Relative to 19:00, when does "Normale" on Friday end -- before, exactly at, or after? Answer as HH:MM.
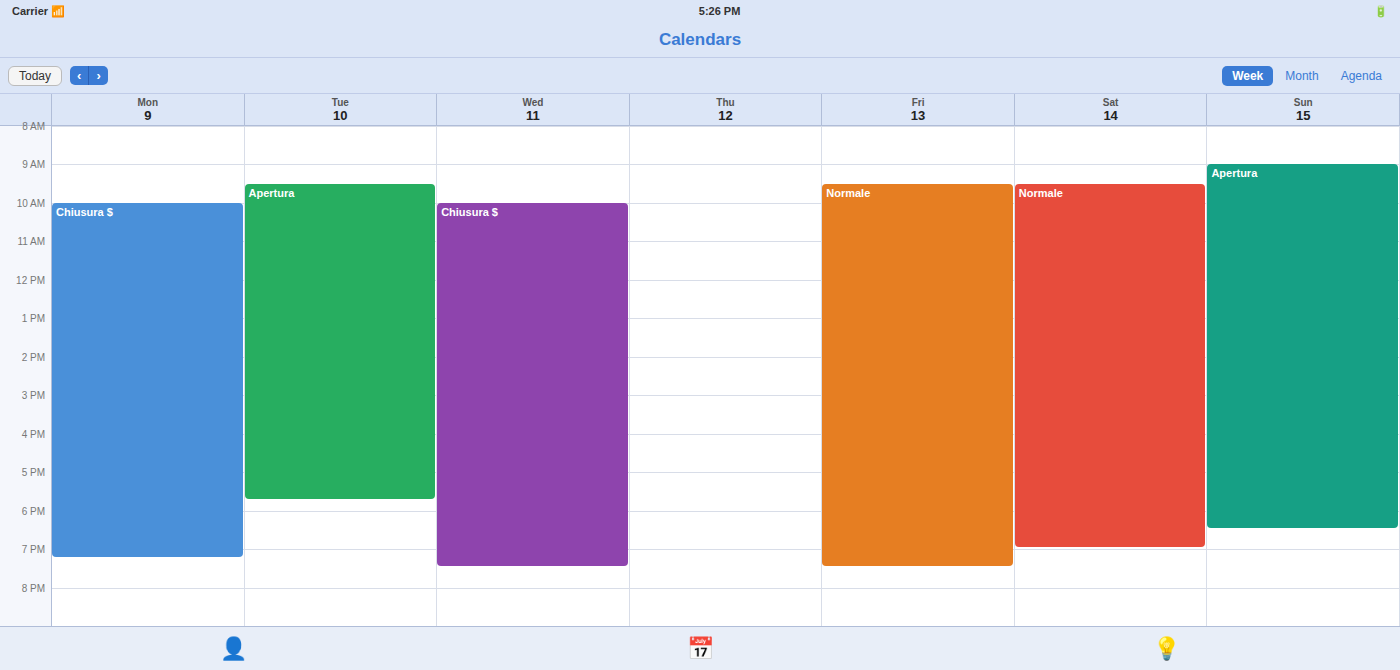
19:30 -- after 19:00, 30 minutes below the 19:00 line.